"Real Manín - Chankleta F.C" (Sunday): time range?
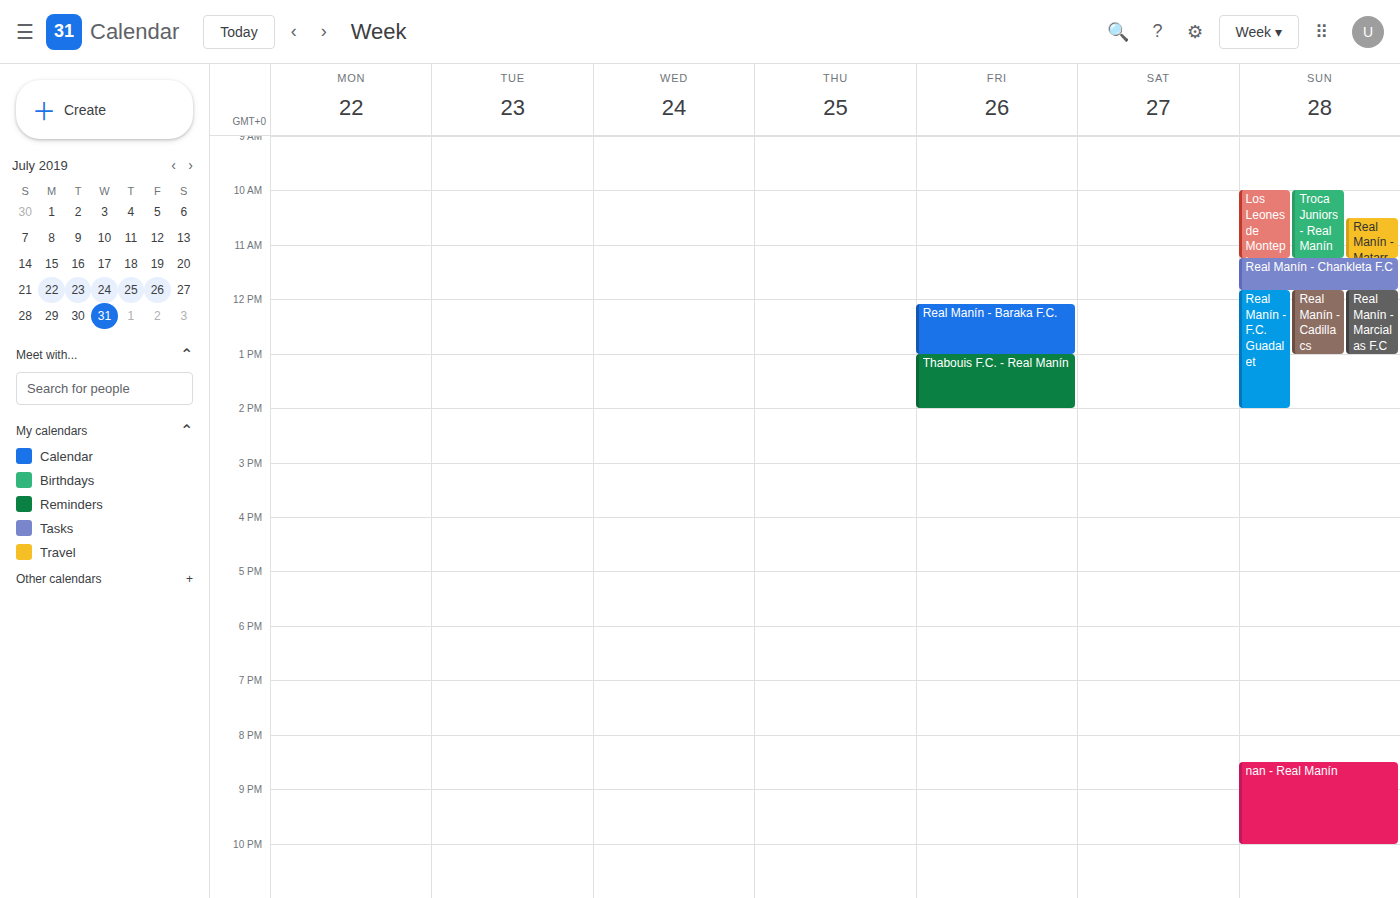
11:15 to 11:50